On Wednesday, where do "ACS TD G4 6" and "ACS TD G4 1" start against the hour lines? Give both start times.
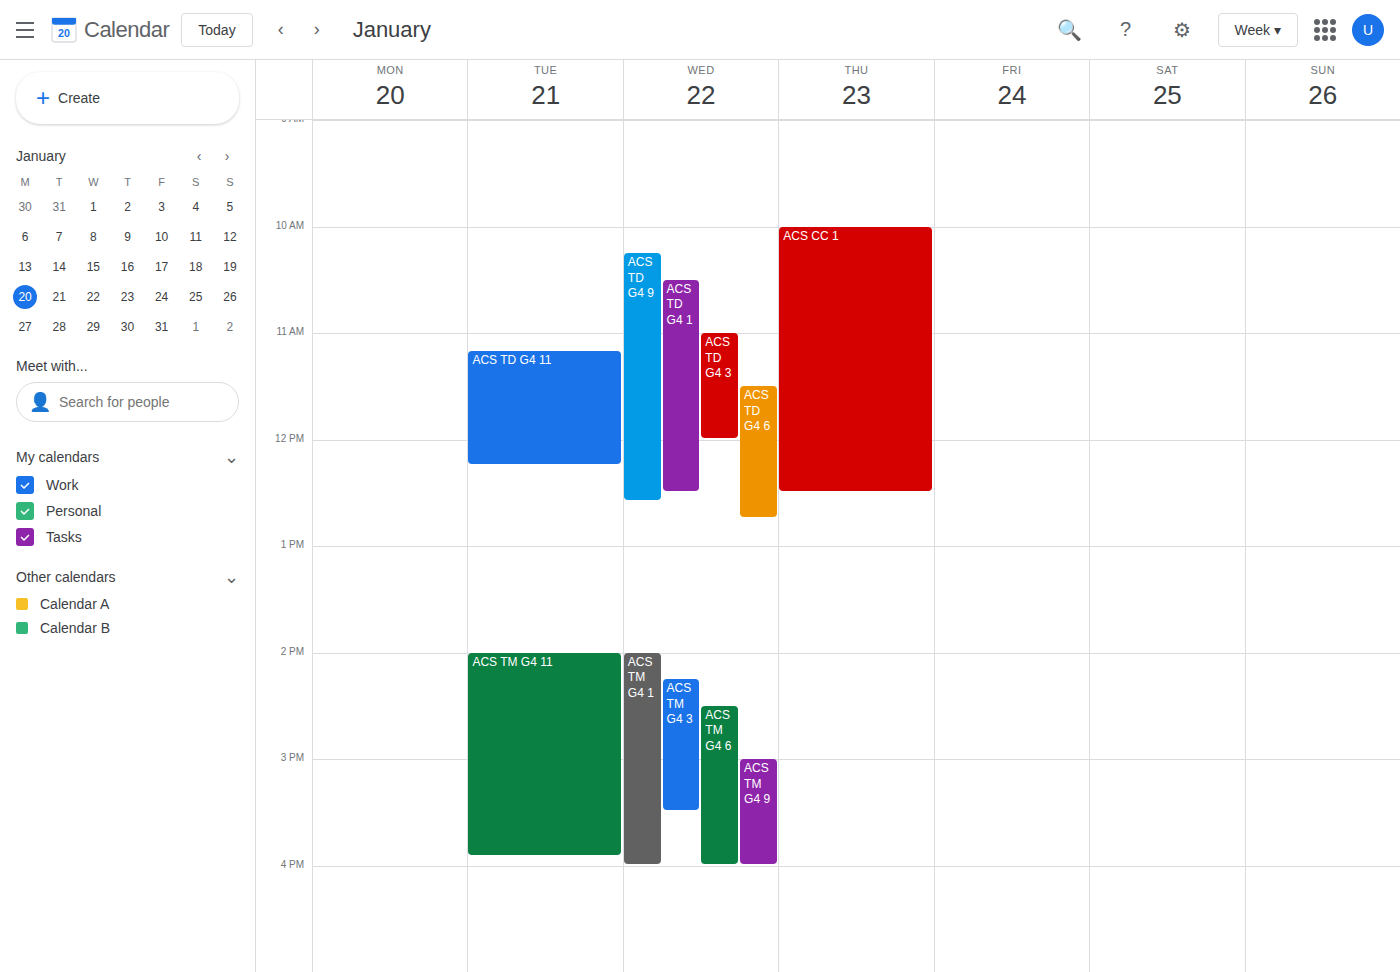
"ACS TD G4 6": 11:30 AM, halfway between the 11 AM and 12 PM lines. "ACS TD G4 1": 10:30 AM, halfway between the 10 AM and 11 AM lines.